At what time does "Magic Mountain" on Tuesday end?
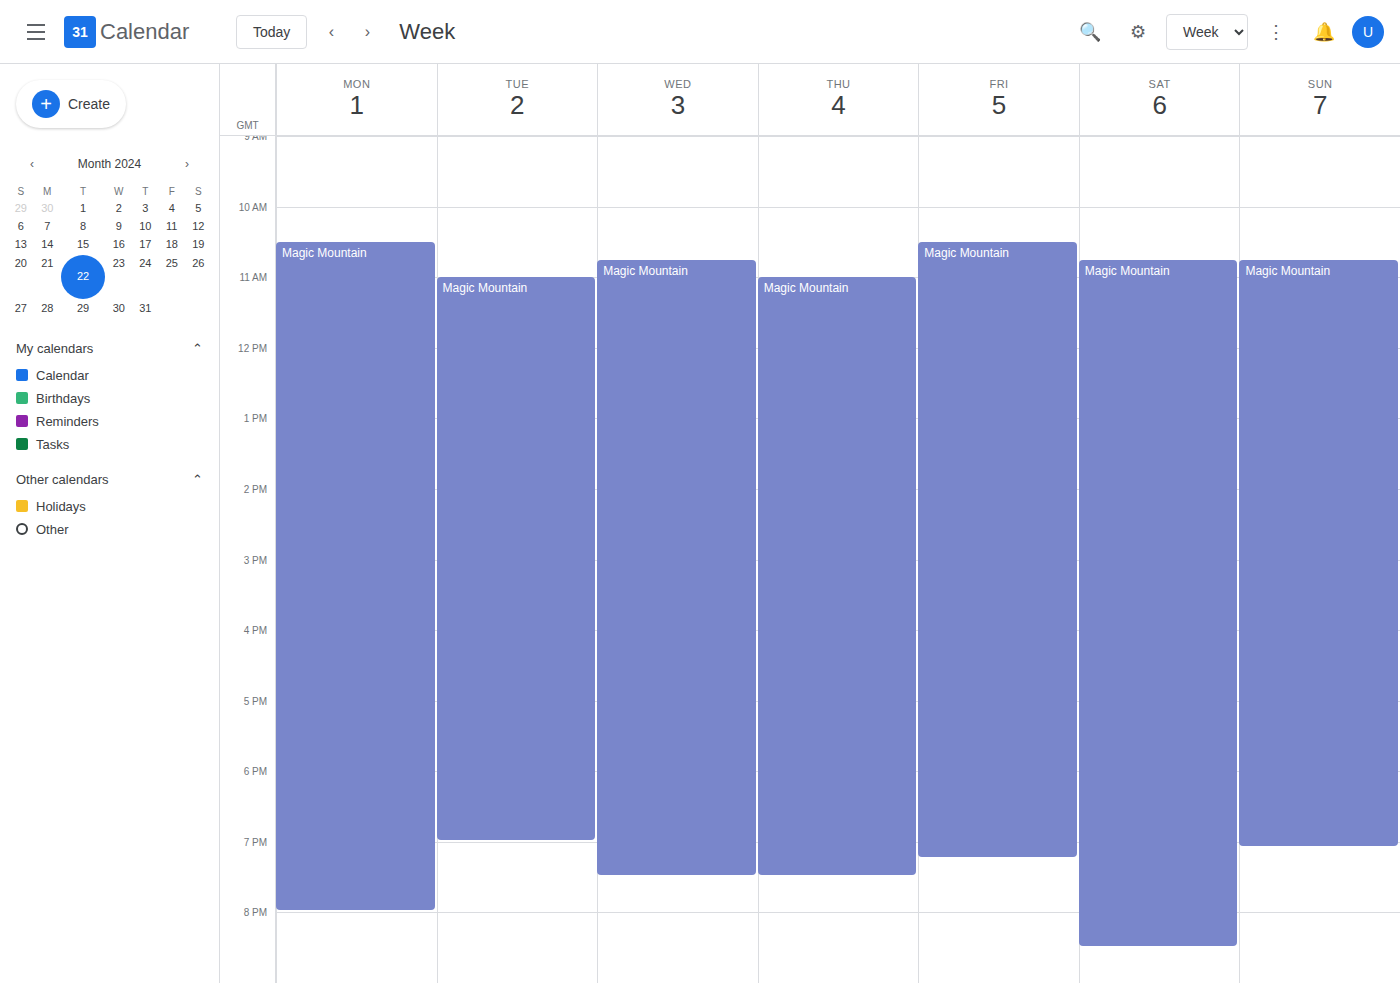
7:00 PM